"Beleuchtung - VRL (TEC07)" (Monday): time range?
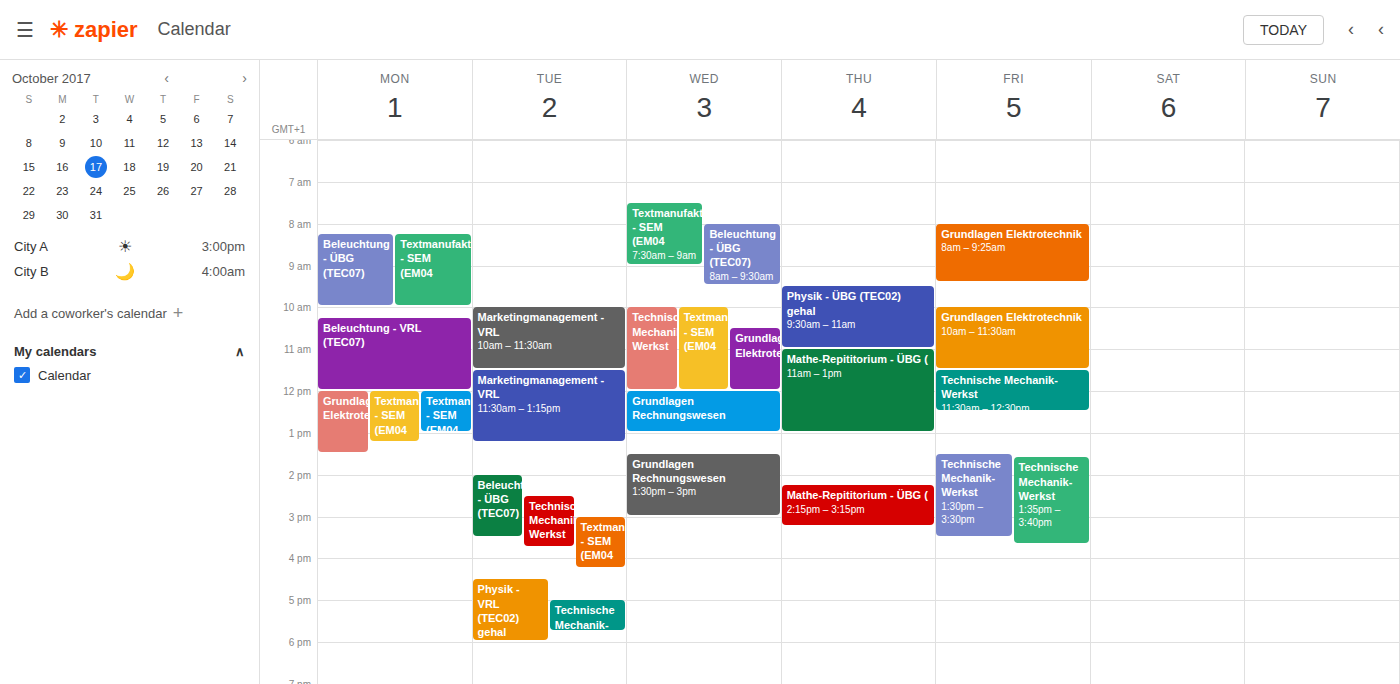
10:15 AM to 12:00 PM